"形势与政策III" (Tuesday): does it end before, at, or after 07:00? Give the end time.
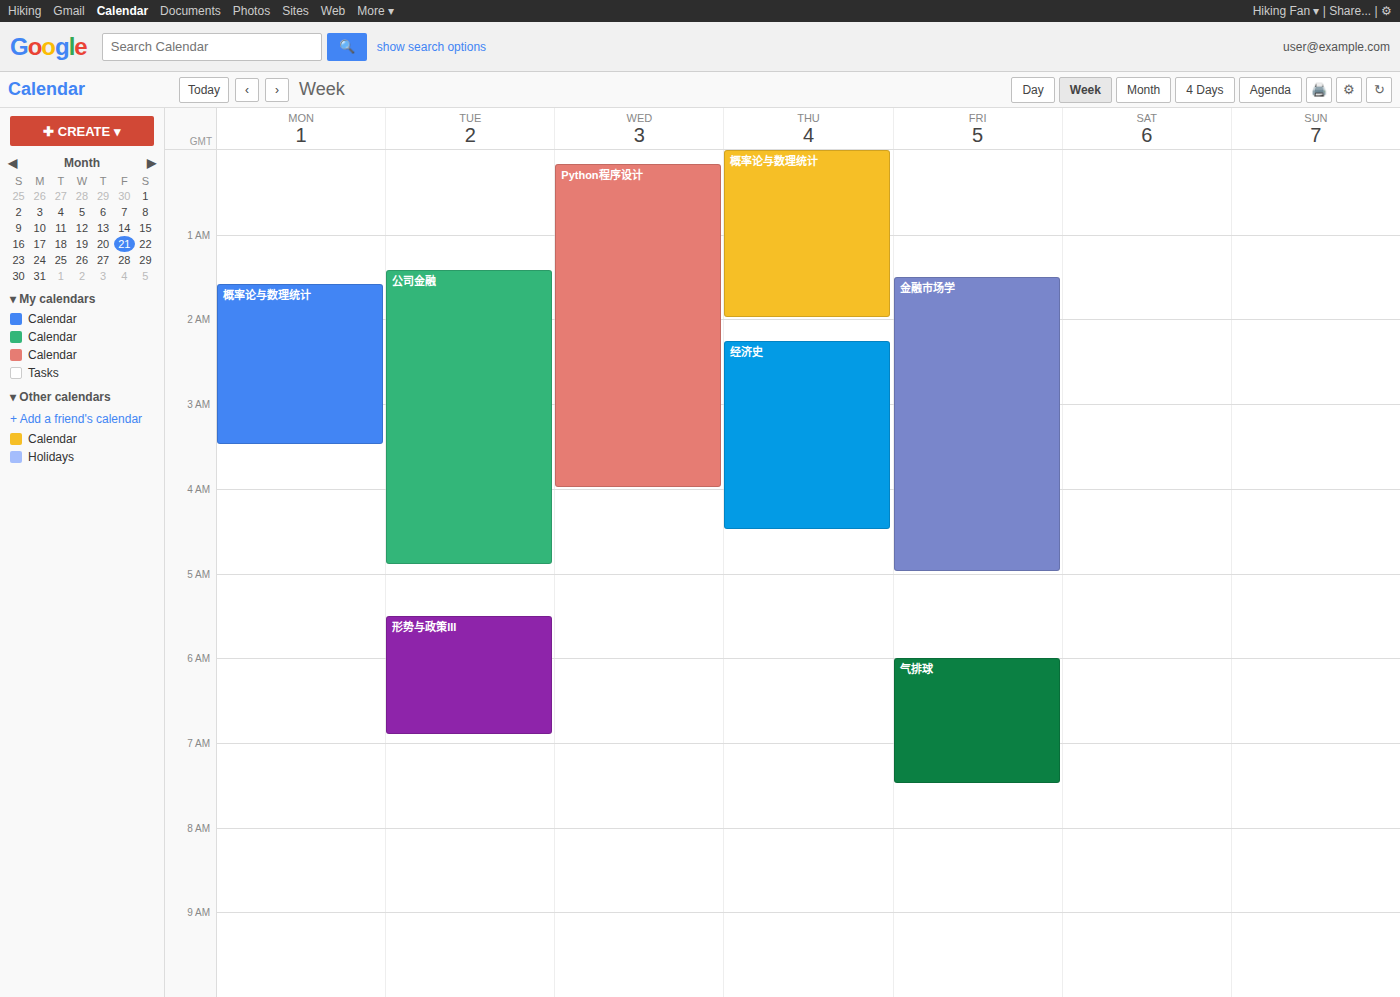
06:55 -- before 07:00, 5 minutes above the 07:00 line.